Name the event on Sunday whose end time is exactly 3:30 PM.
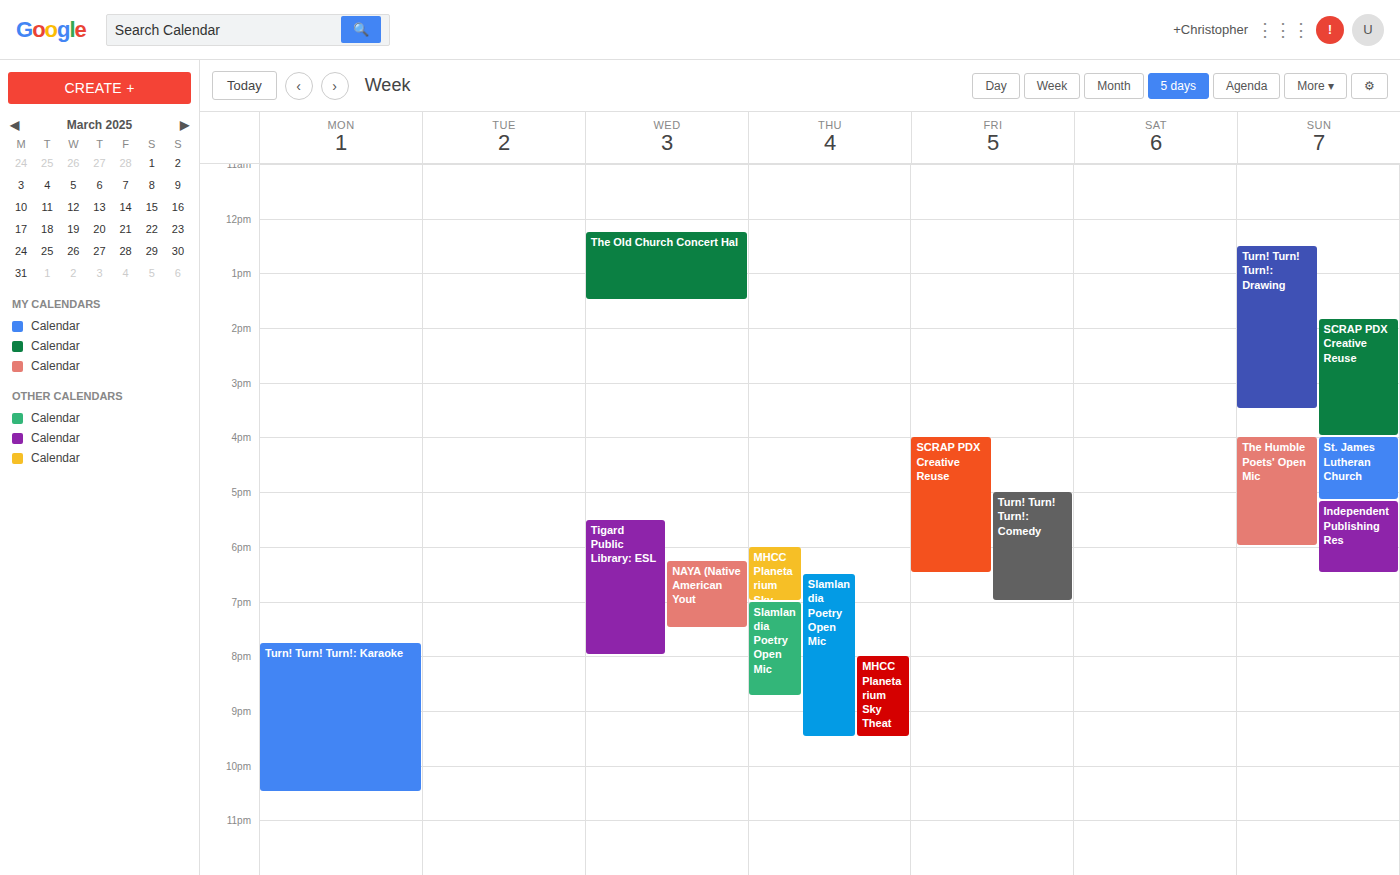
"Turn! Turn! Turn!: Drawing"